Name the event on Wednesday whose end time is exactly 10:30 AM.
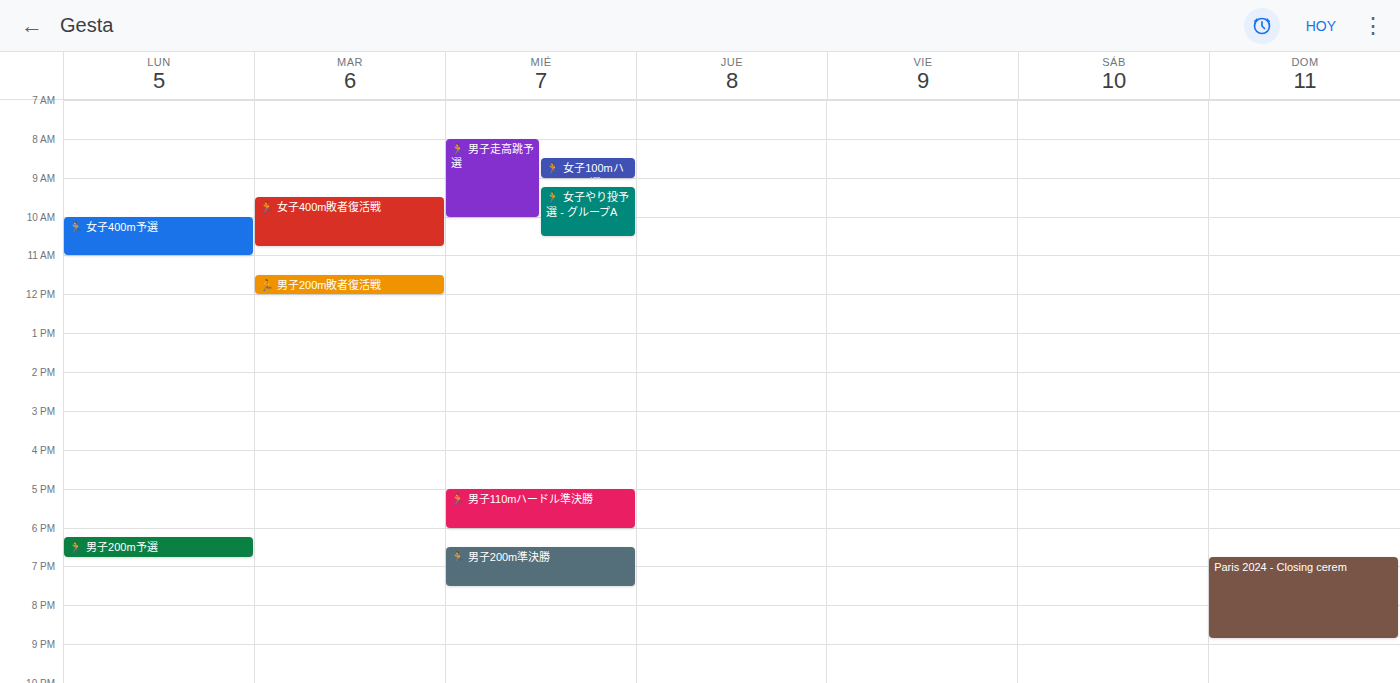
"🏃 女子やり投予選 - グループA"